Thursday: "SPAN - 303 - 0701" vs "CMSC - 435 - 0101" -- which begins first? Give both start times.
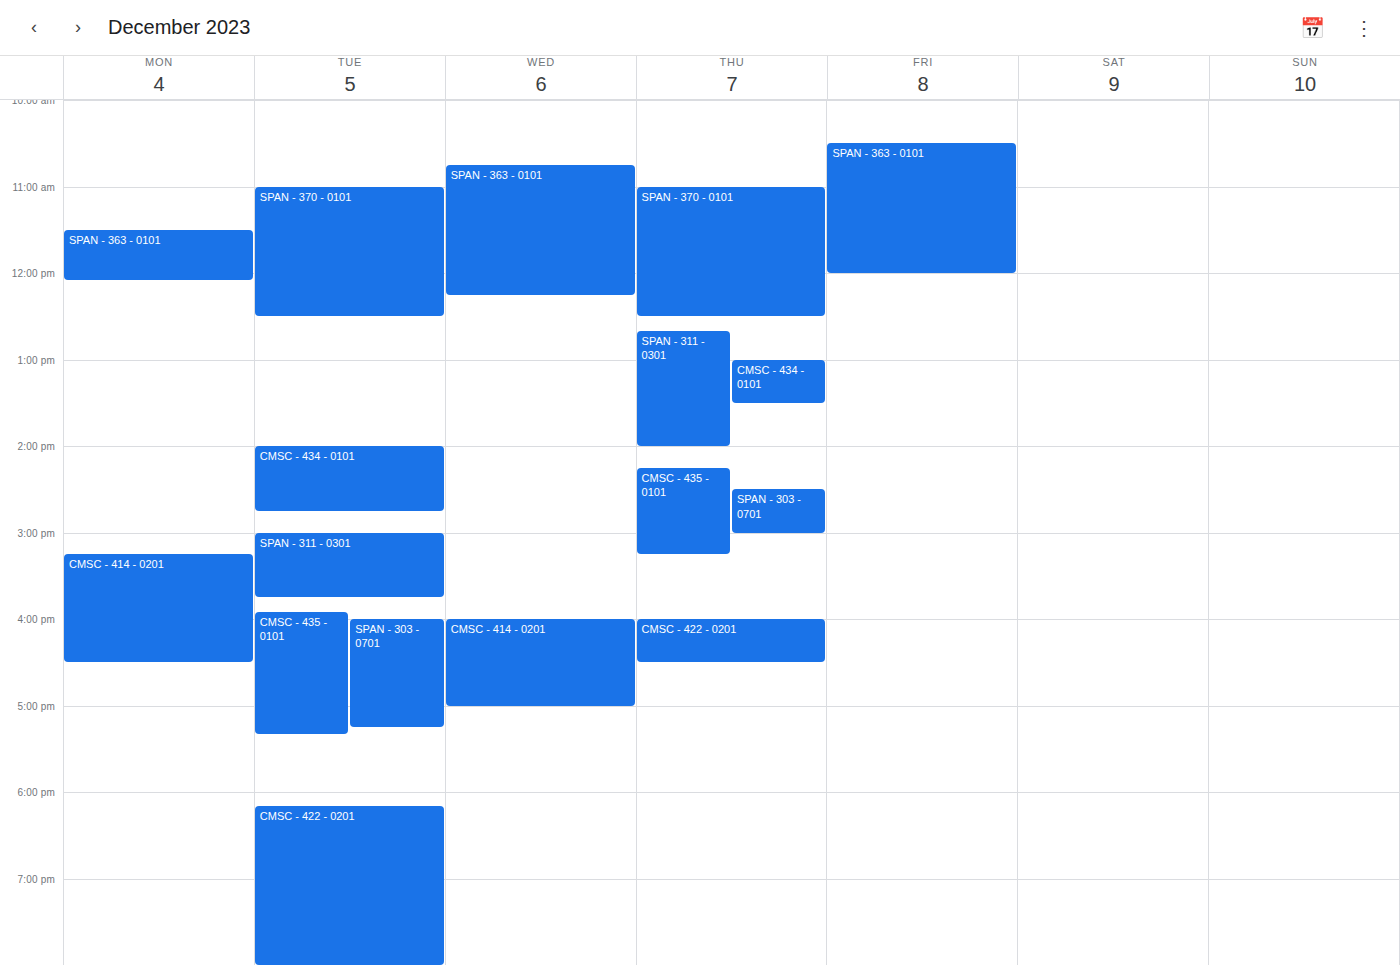
"CMSC - 435 - 0101" 2:15 PM; "SPAN - 303 - 0701" 2:30 PM.